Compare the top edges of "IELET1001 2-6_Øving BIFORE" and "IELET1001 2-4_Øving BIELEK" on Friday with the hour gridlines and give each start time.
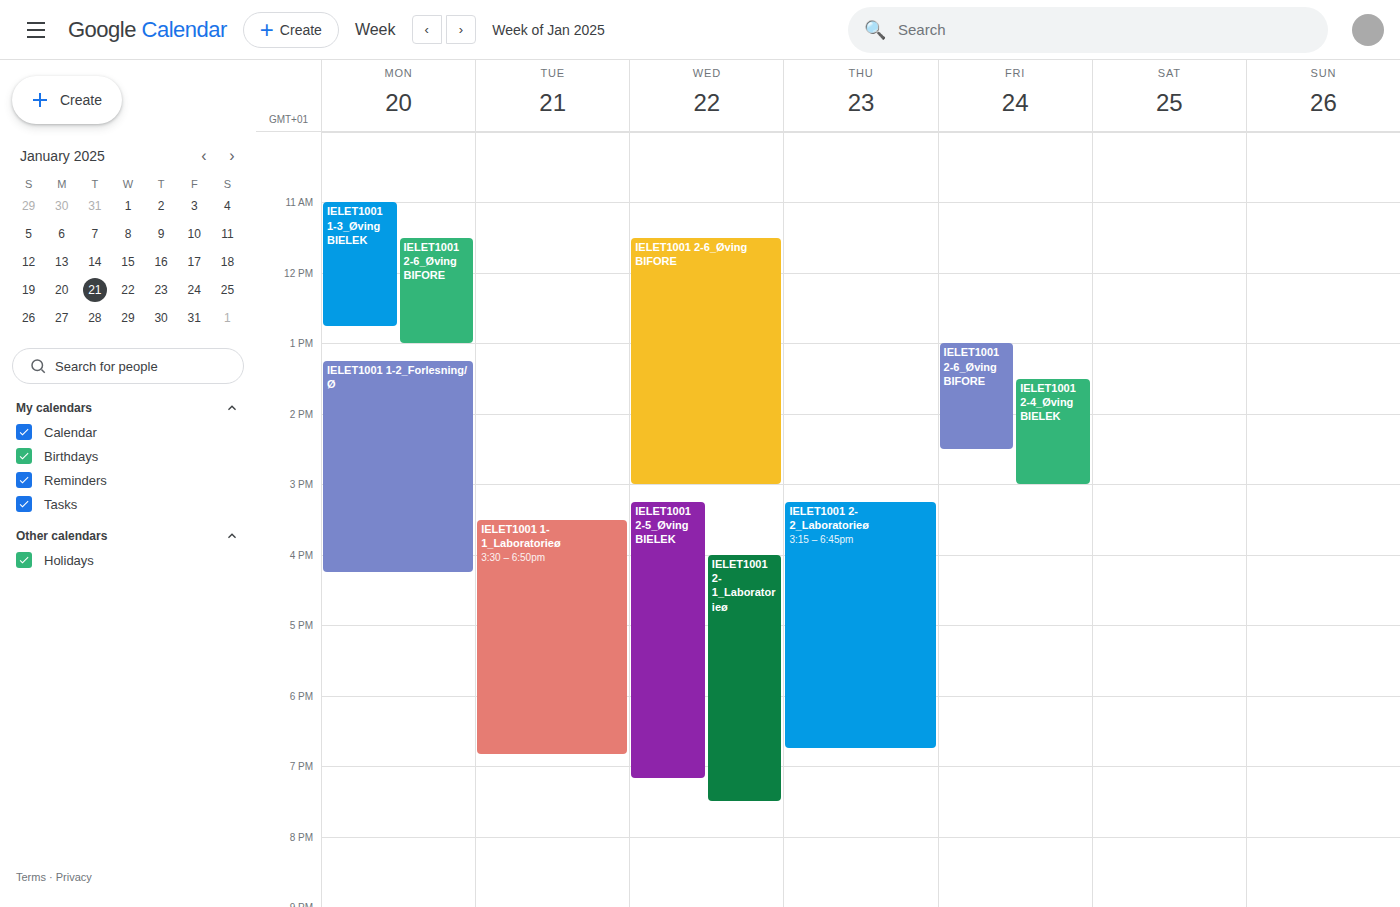
"IELET1001 2-6_Øving BIFORE": 1:00 PM, exactly on the 1 PM line. "IELET1001 2-4_Øving BIELEK": 1:30 PM, halfway between the 1 PM and 2 PM lines.